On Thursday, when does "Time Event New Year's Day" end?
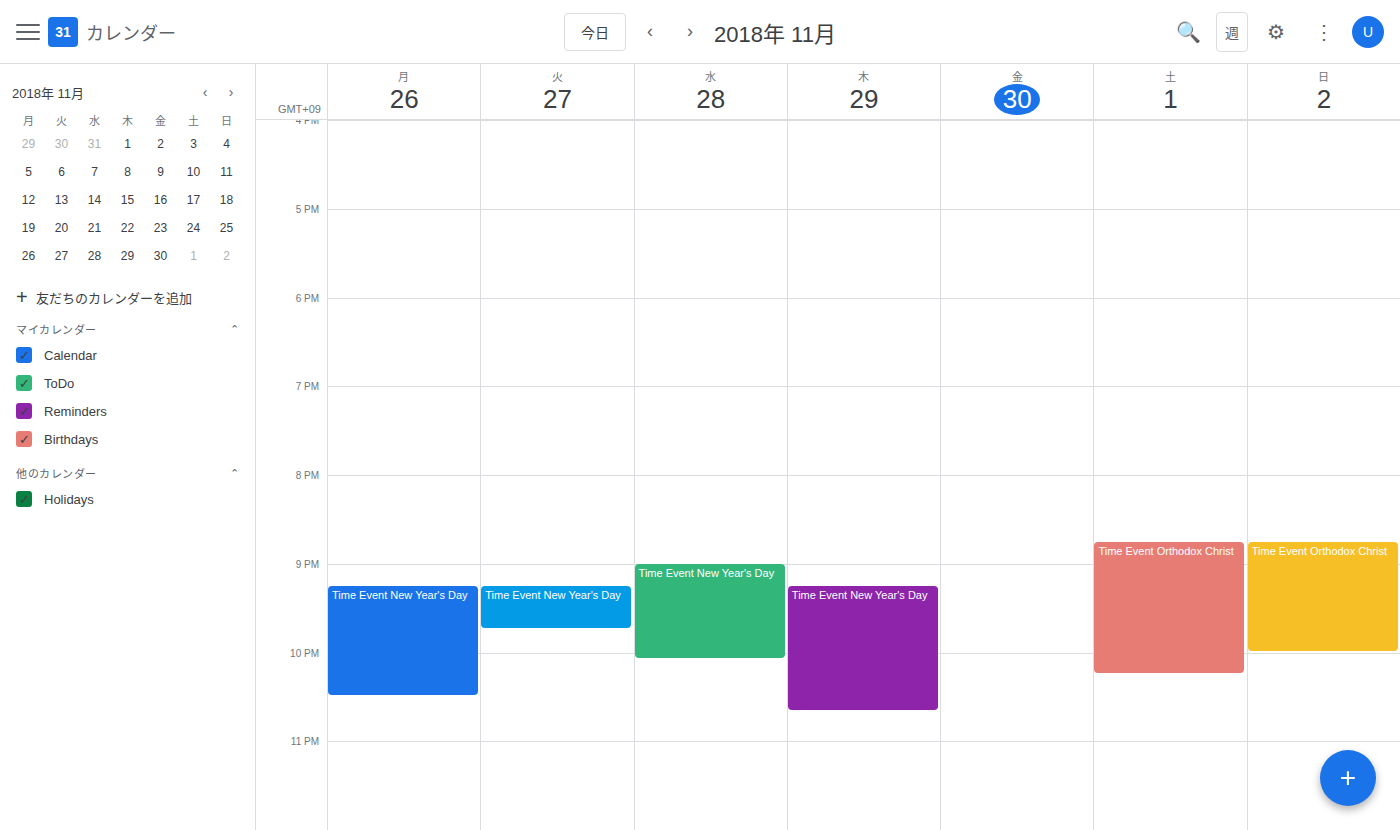
10:40 PM